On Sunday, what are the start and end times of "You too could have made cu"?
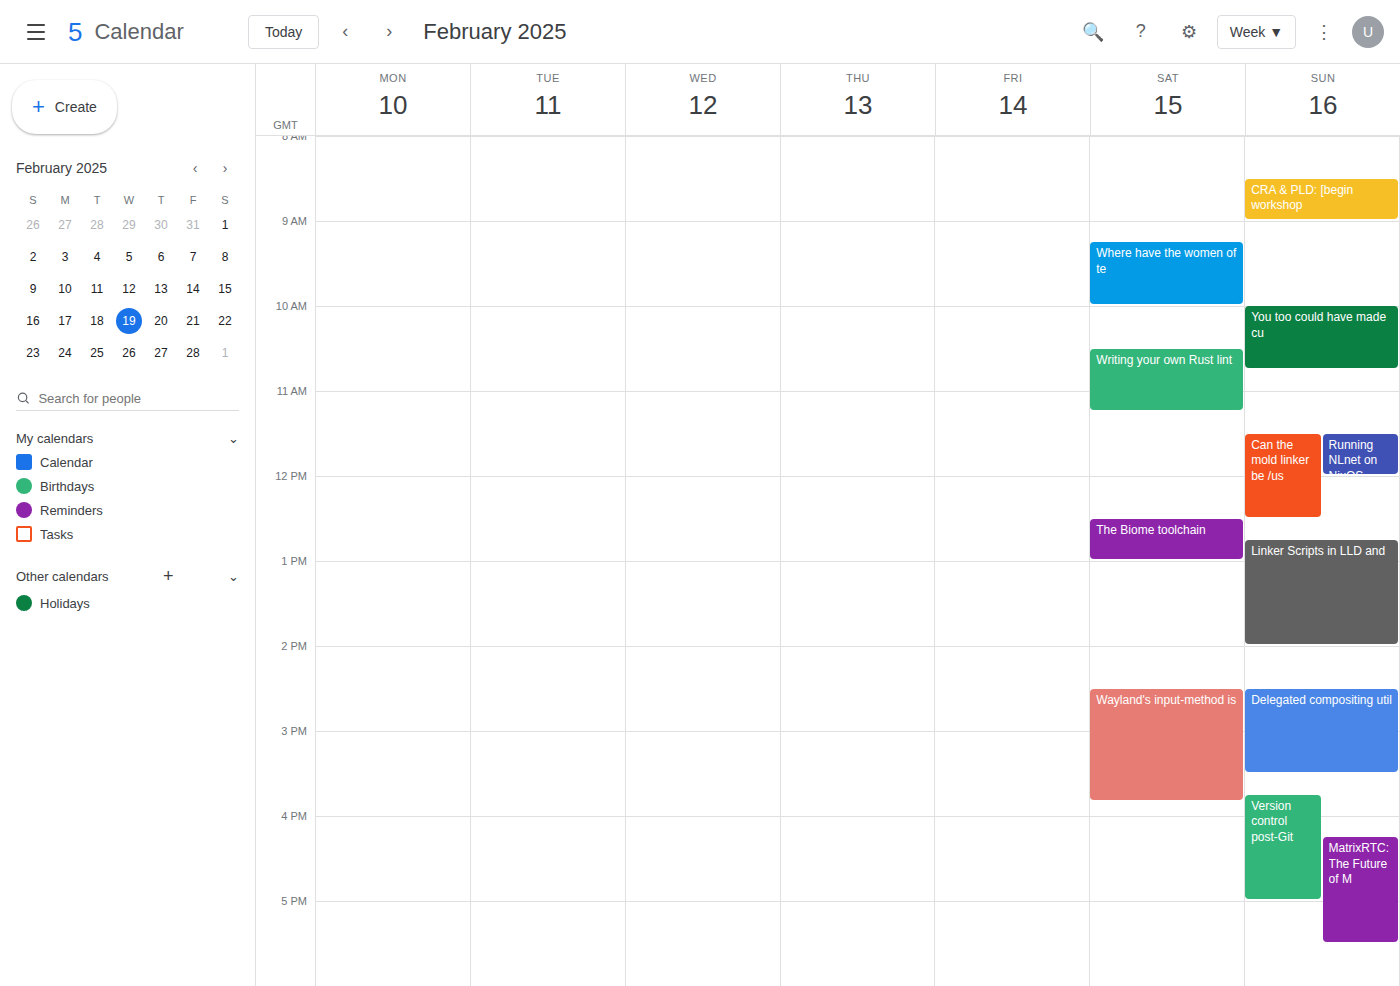
10:00 AM to 10:45 AM